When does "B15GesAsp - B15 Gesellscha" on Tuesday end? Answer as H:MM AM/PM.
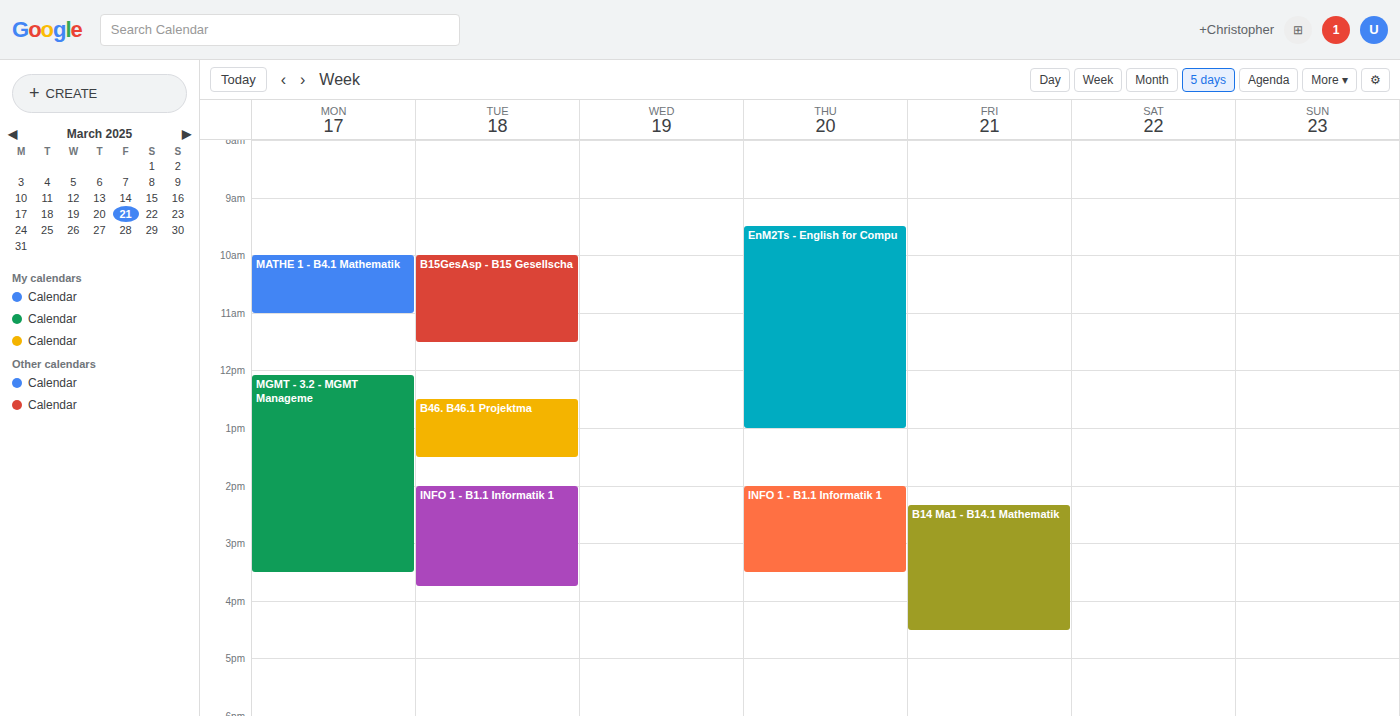
11:30 AM